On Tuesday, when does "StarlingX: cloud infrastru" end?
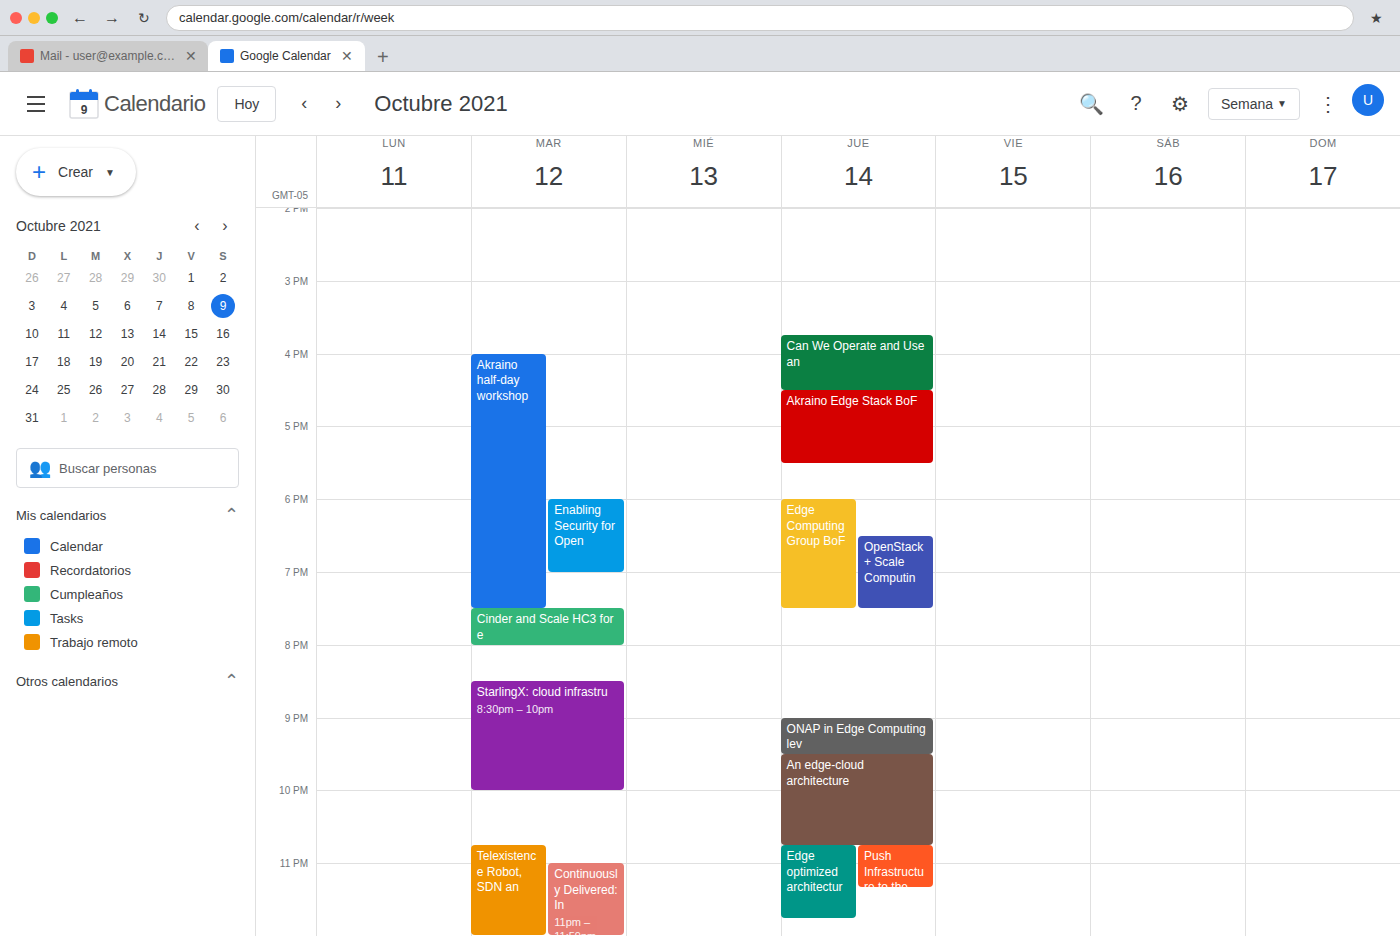
10:00 PM